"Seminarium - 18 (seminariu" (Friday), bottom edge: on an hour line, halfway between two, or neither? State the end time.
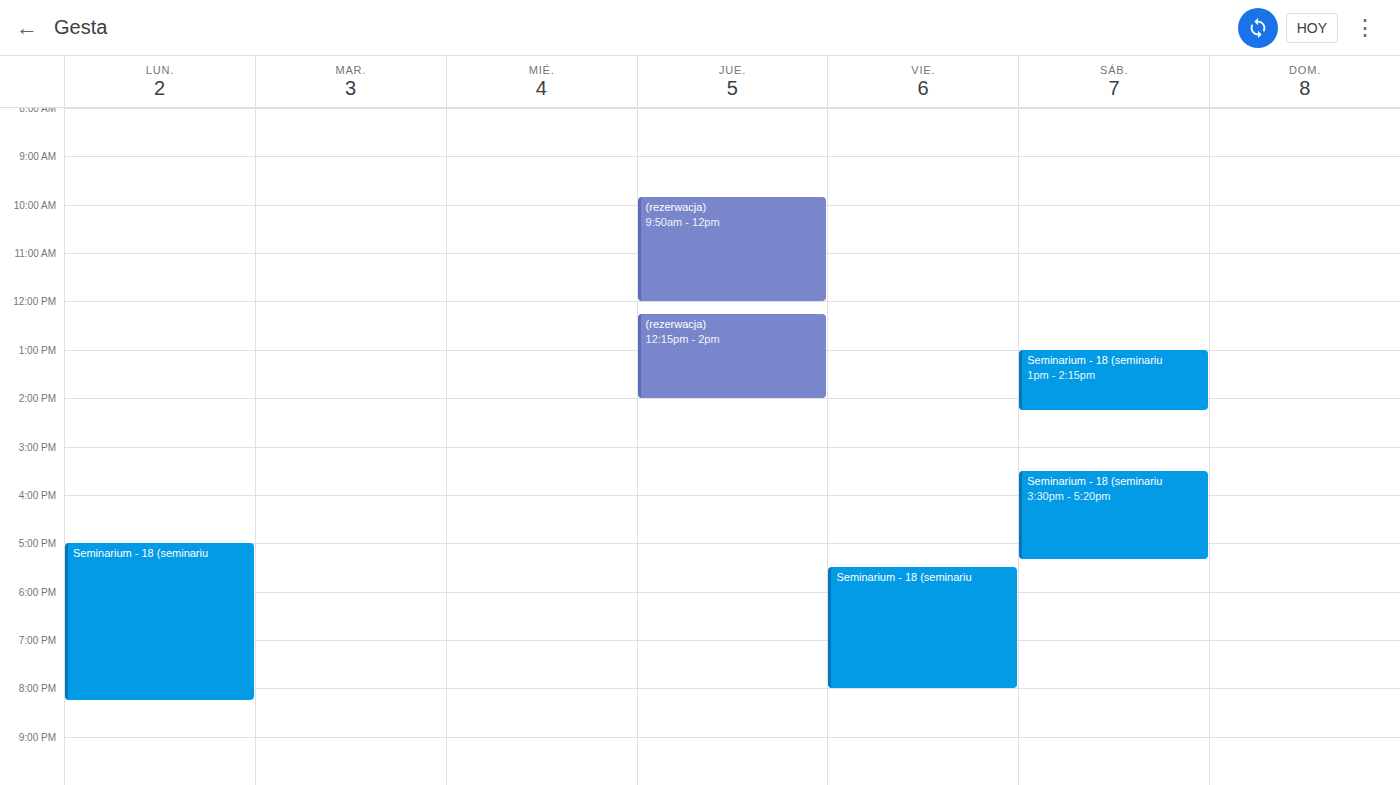
8:00 PM -- exactly on the 8 PM line.